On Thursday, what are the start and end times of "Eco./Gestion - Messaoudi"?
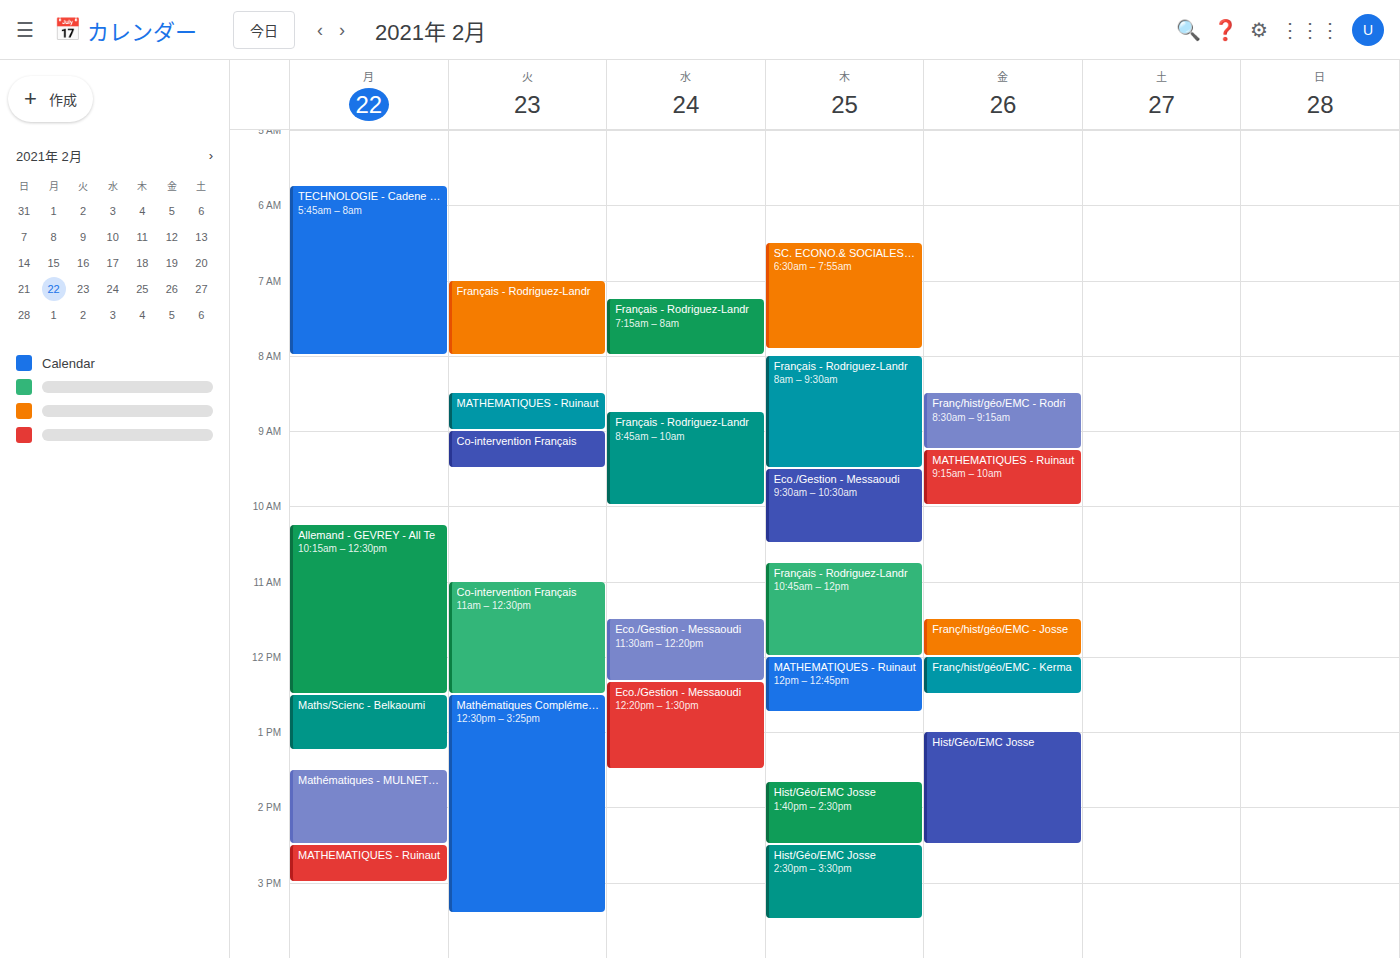
09:30 to 10:30